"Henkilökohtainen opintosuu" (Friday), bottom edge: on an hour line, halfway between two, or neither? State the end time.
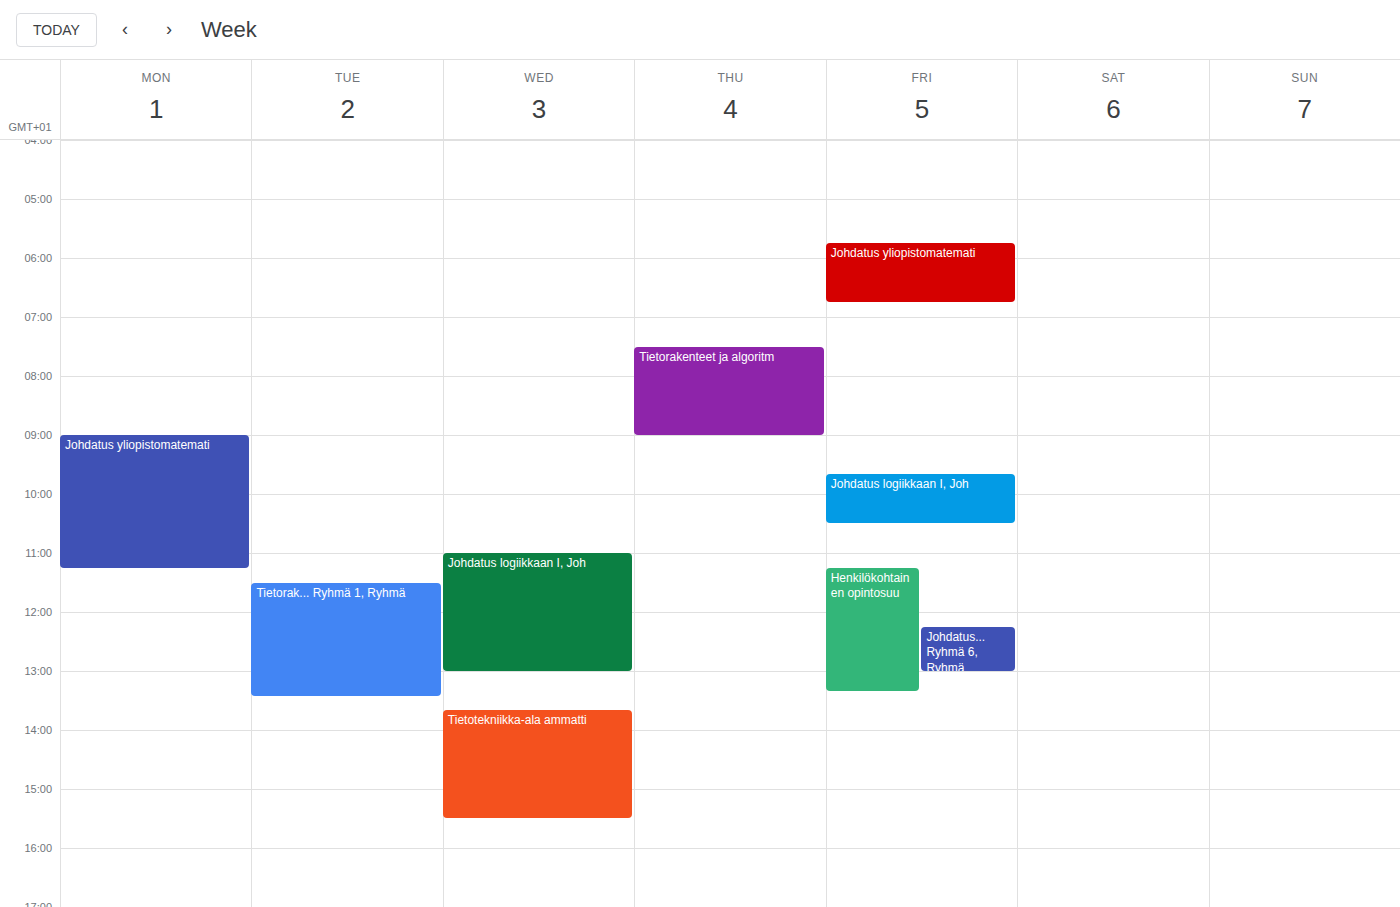
1:20 PM -- neither: 20 minutes below the 1 PM line and 40 minutes above the 2 PM line.